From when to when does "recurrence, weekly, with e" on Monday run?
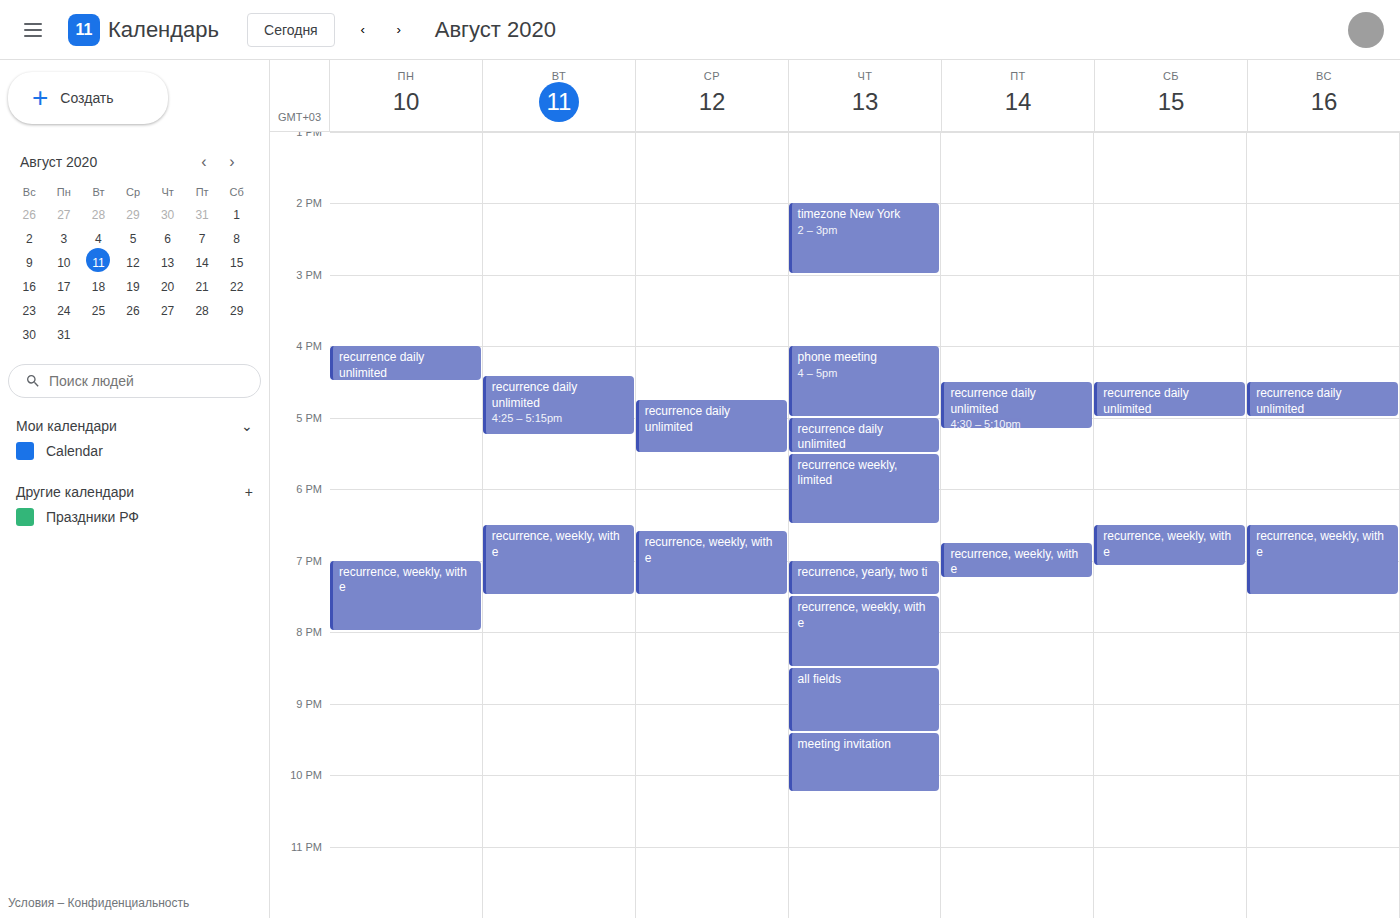
7:00 PM to 8:00 PM